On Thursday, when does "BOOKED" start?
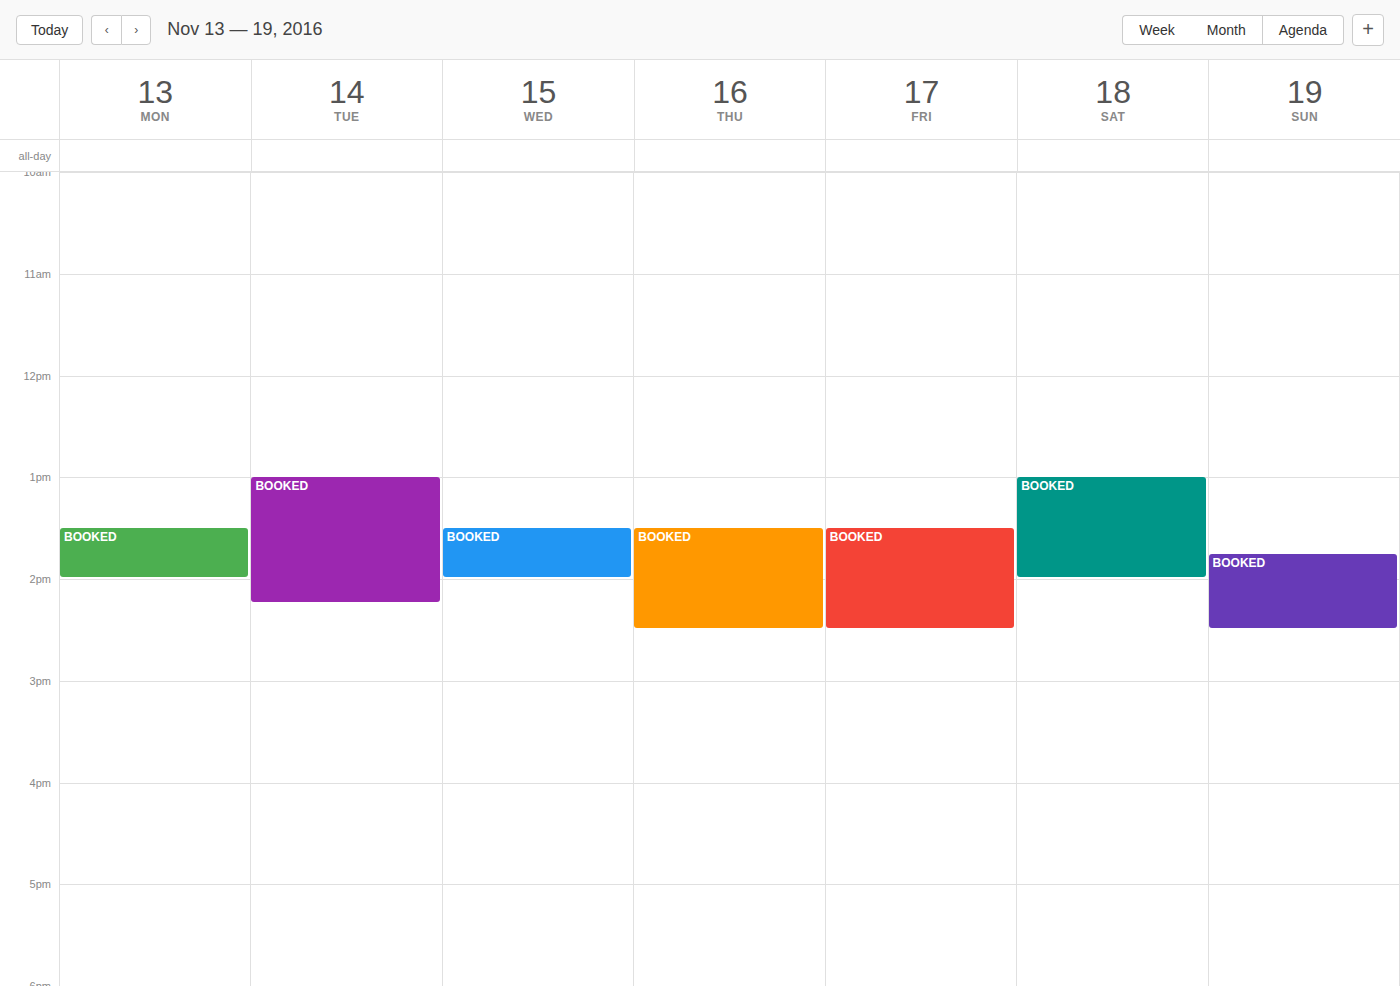
1:30 PM